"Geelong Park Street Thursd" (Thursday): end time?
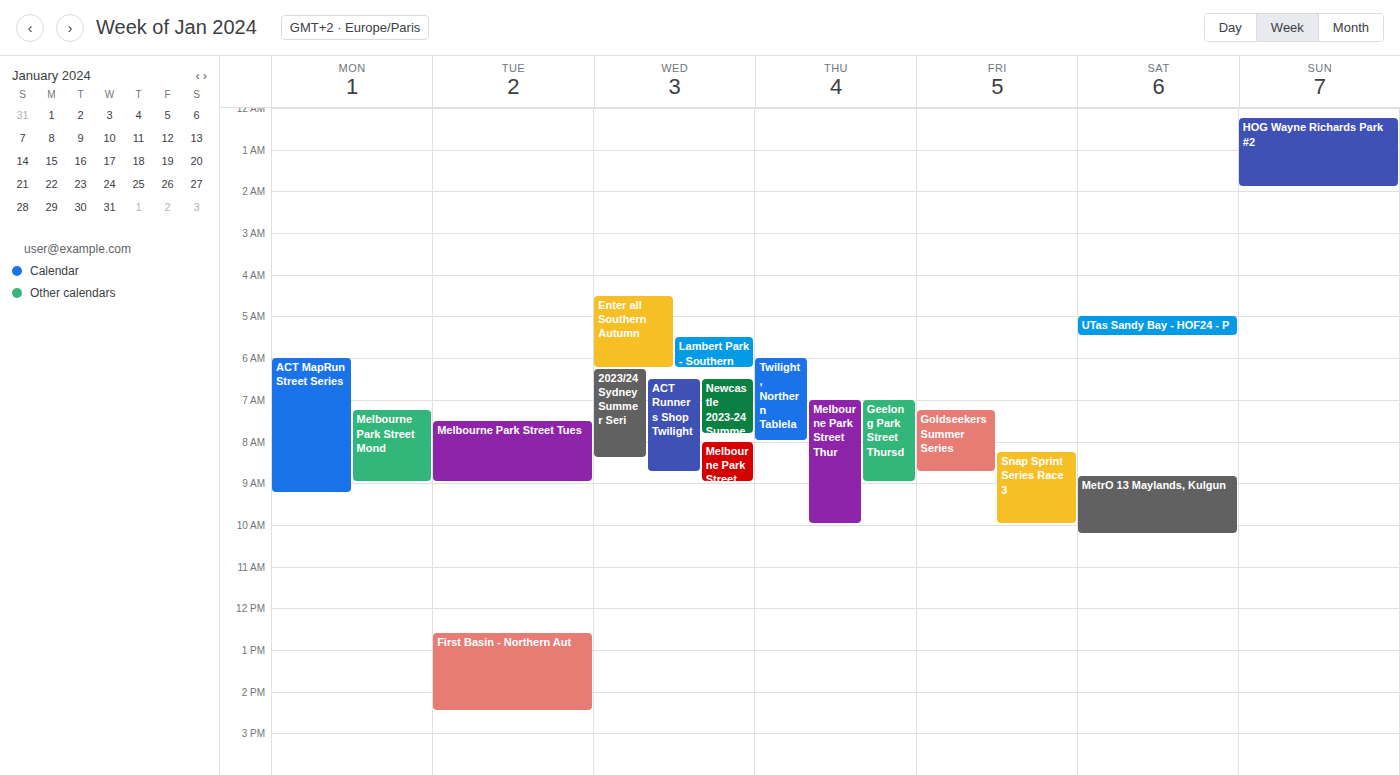
09:00